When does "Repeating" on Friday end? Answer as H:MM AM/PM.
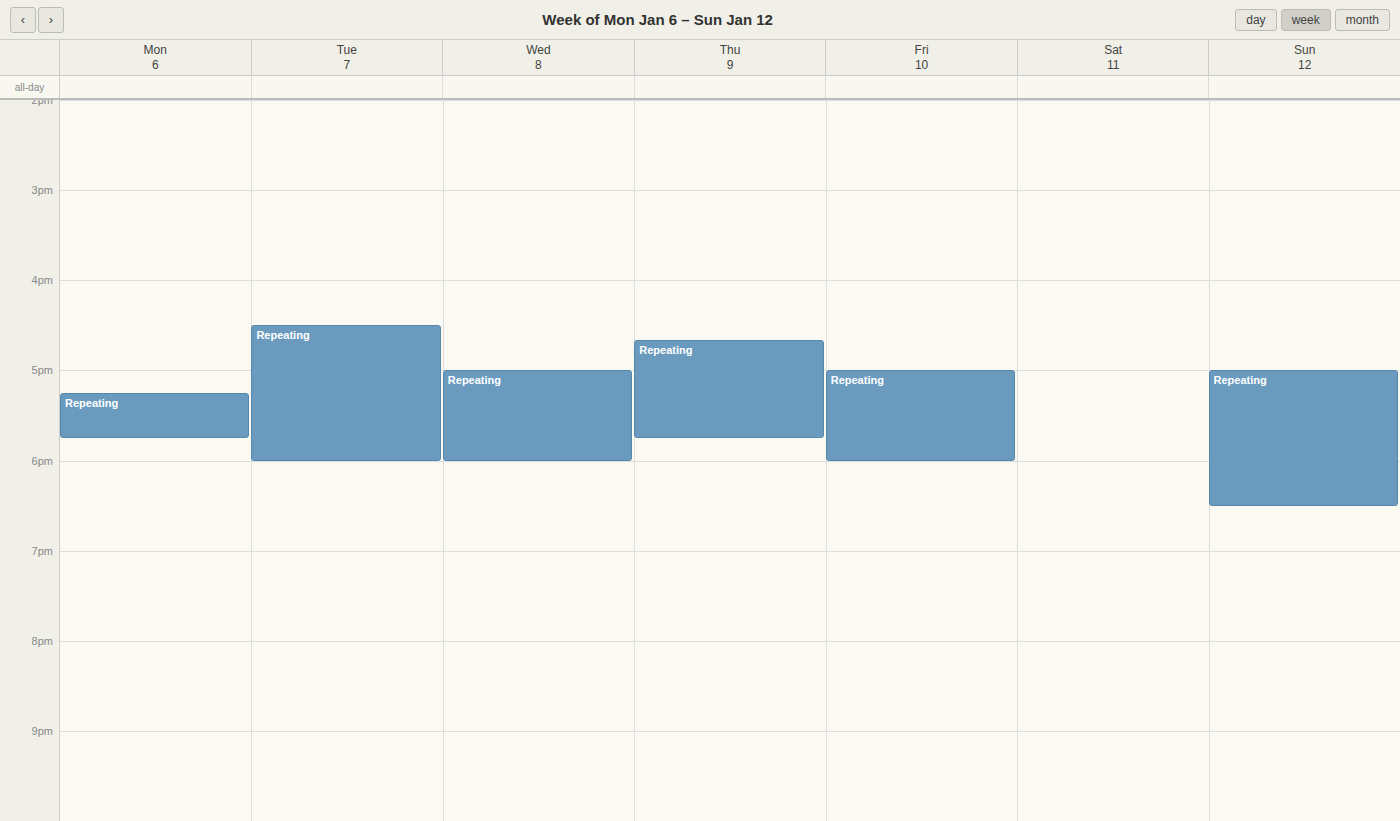
6:00 PM